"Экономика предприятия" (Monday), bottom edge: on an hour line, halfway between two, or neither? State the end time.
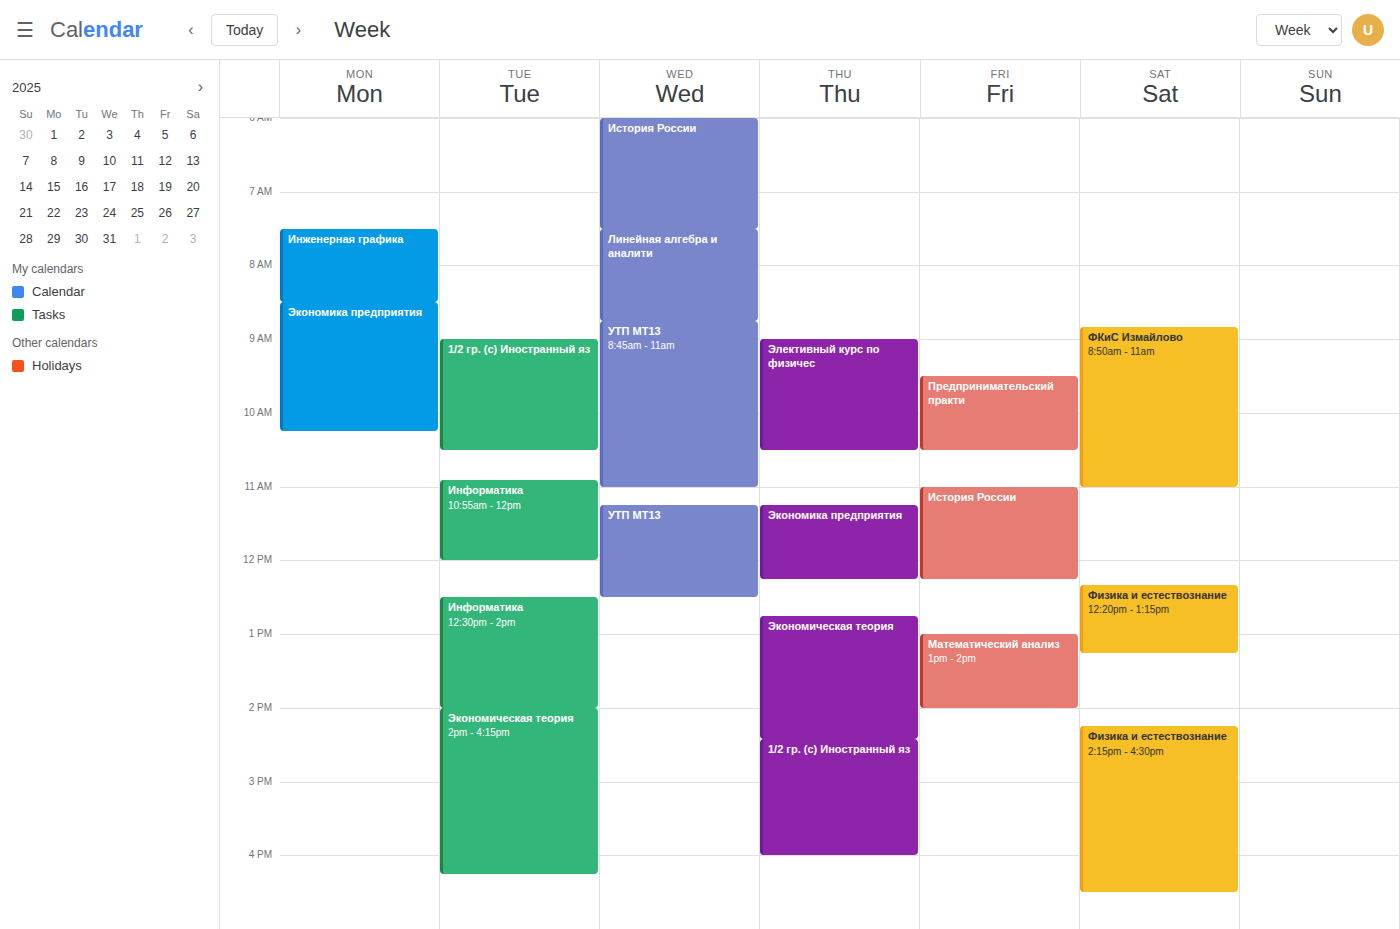
10:15 AM -- neither: a quarter of the way from the 10 AM line to the 11 AM line.